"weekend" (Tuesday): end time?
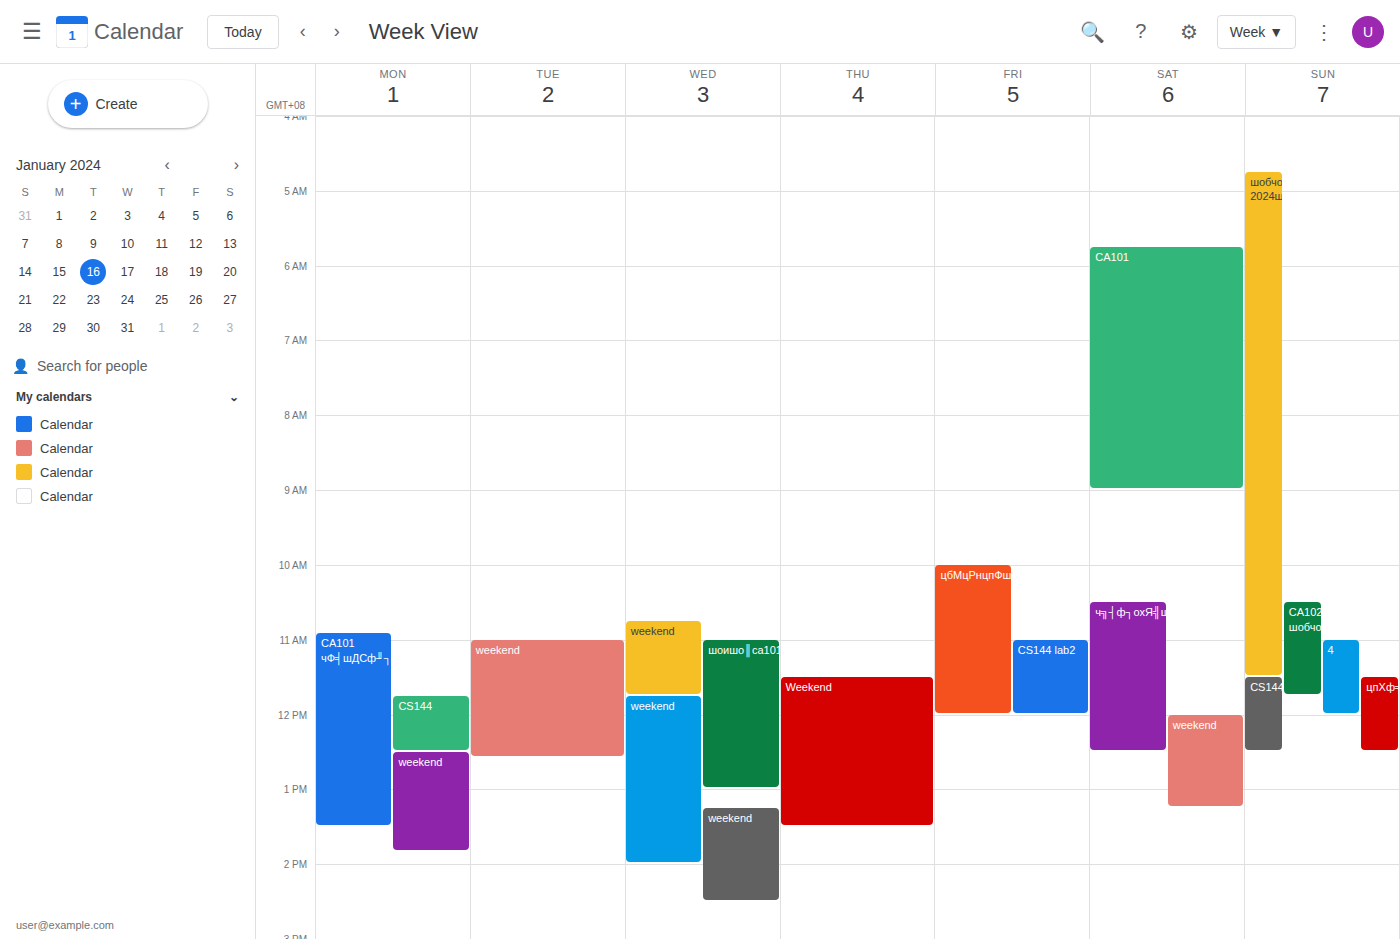
12:35 PM